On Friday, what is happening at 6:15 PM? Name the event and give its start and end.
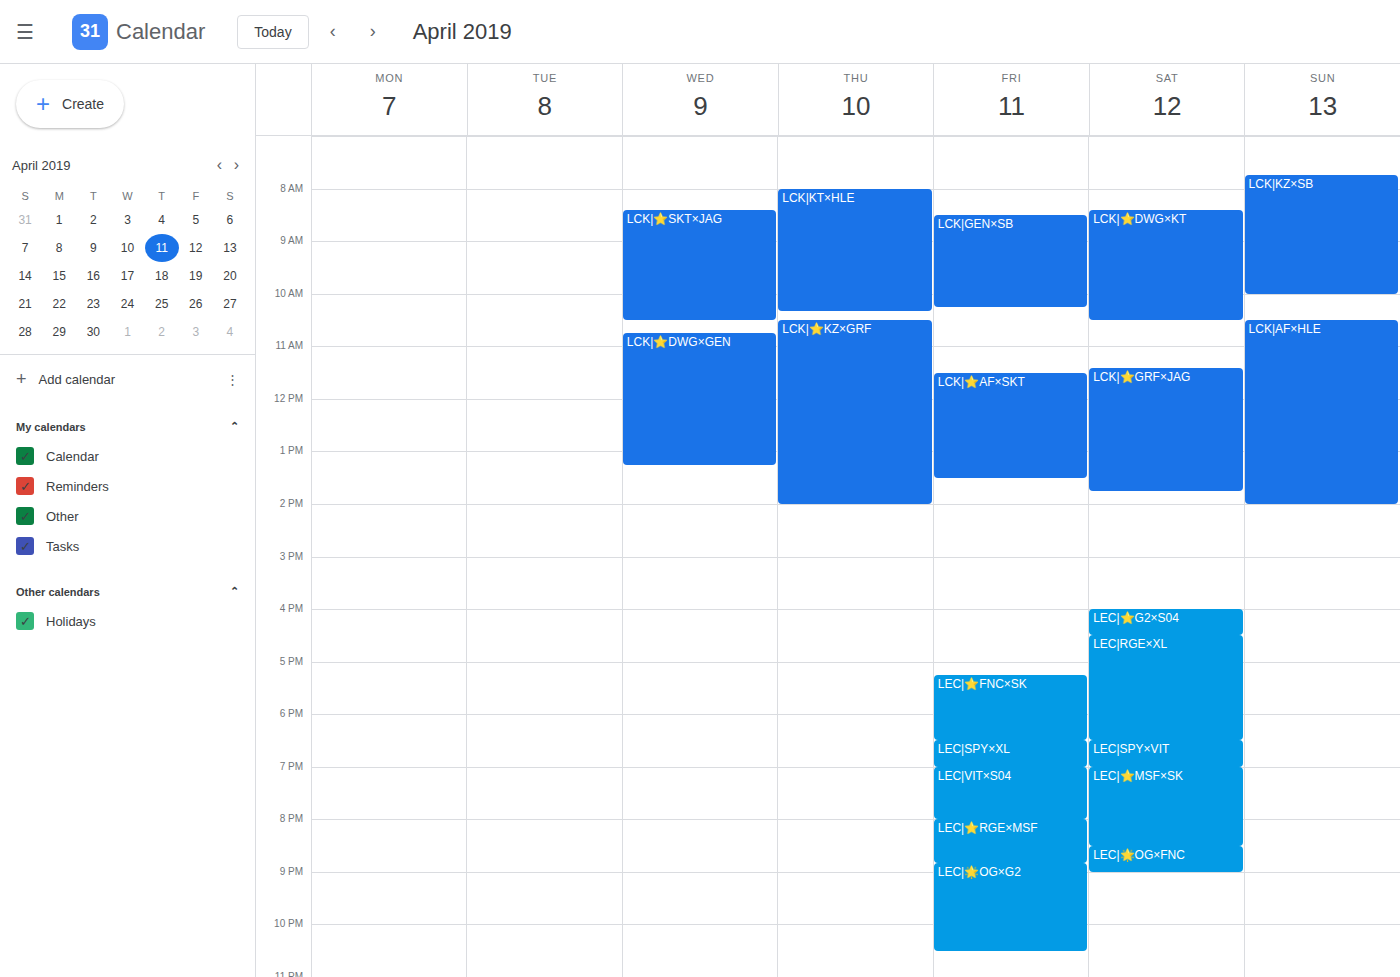
"LEC|⭐FNC×SK", 5:15 PM to 6:30 PM